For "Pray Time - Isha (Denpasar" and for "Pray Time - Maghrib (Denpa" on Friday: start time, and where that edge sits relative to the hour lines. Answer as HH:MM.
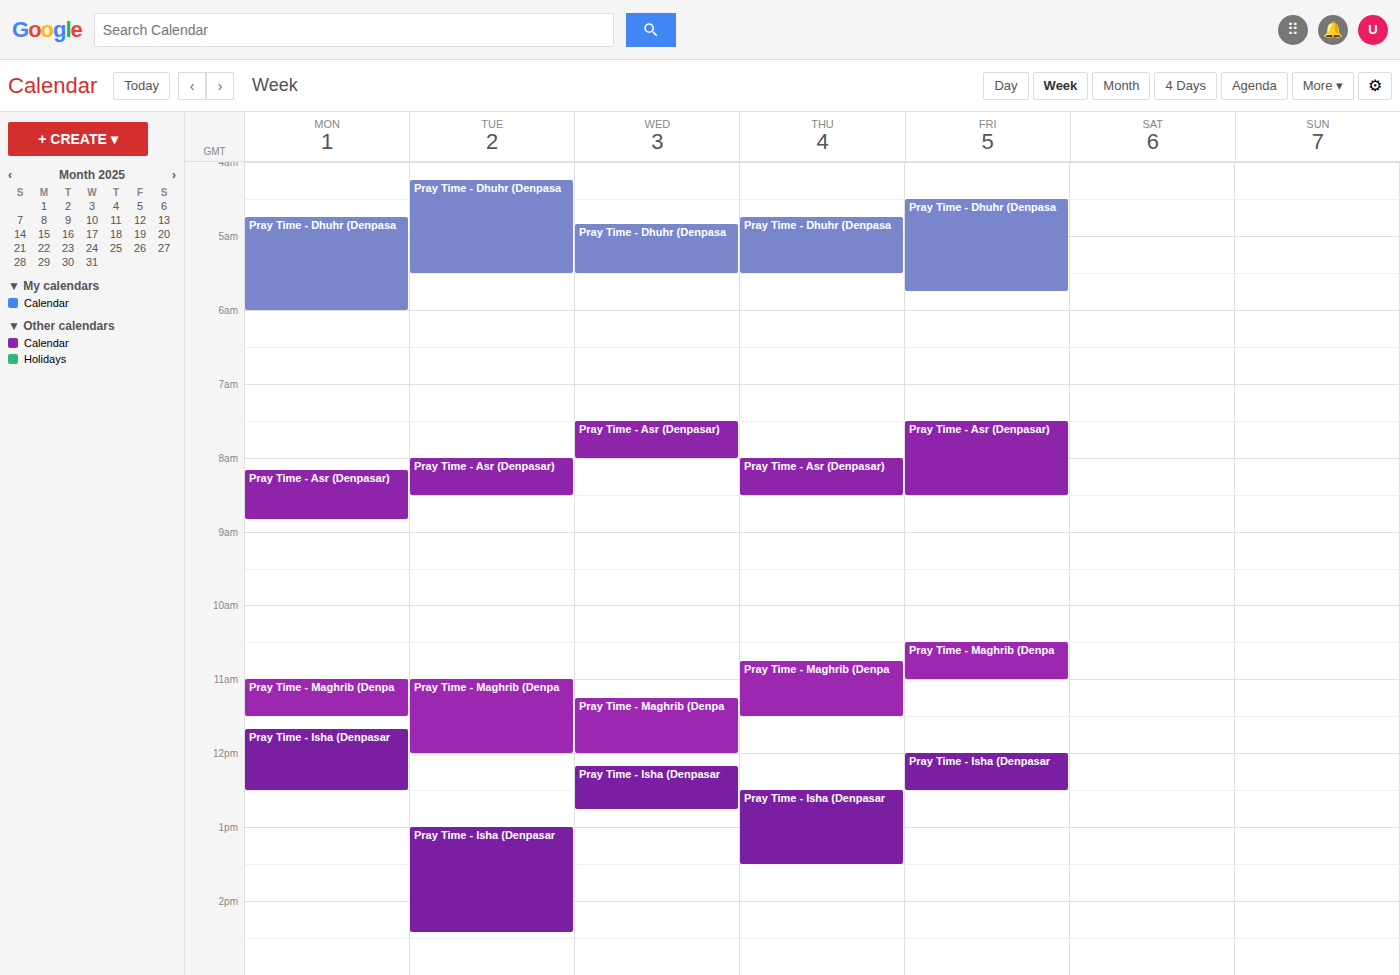
"Pray Time - Isha (Denpasar": 12:00, exactly on the 12:00 line. "Pray Time - Maghrib (Denpa": 10:30, halfway between the 10:00 and 11:00 lines.